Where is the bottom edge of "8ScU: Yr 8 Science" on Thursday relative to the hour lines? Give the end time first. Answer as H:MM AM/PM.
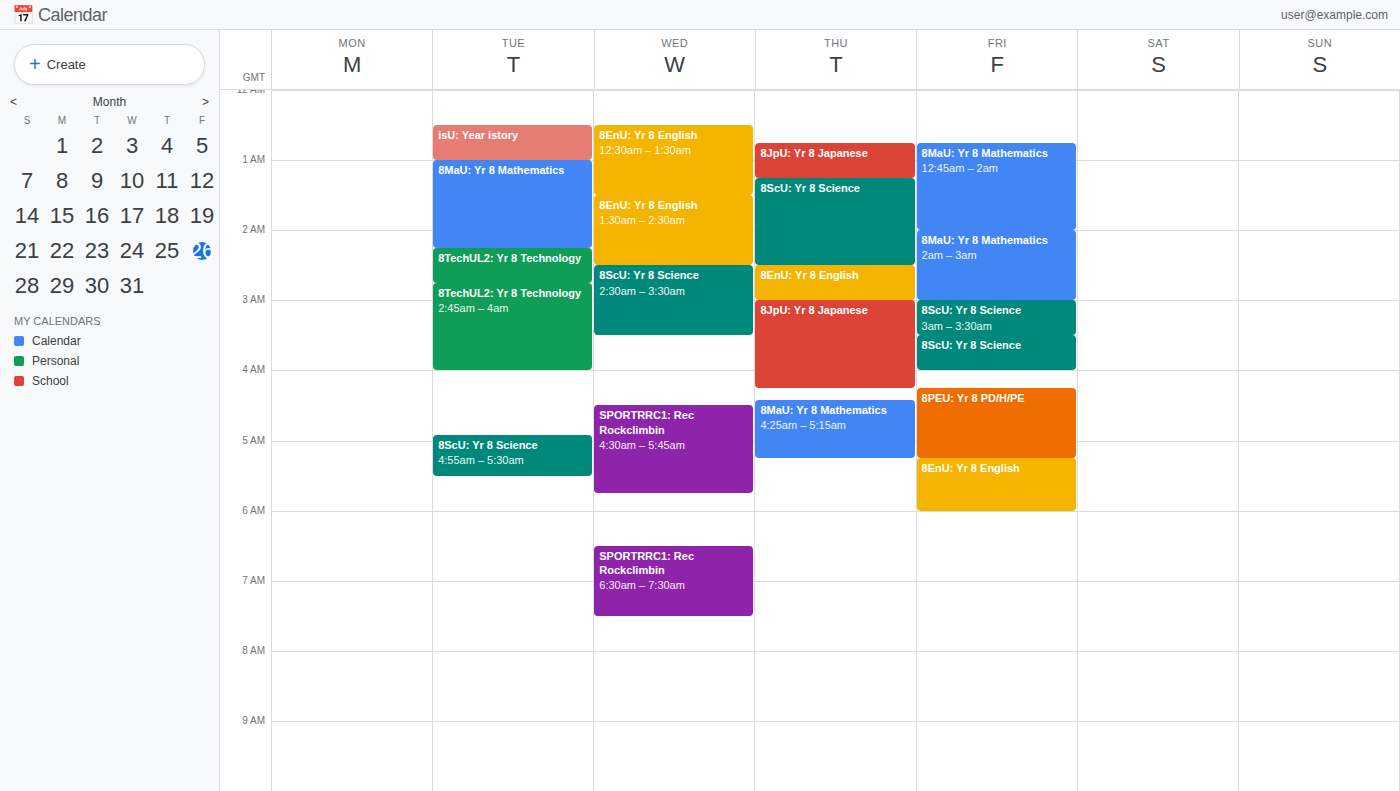
2:30 AM -- halfway between the 2 AM and 3 AM lines.